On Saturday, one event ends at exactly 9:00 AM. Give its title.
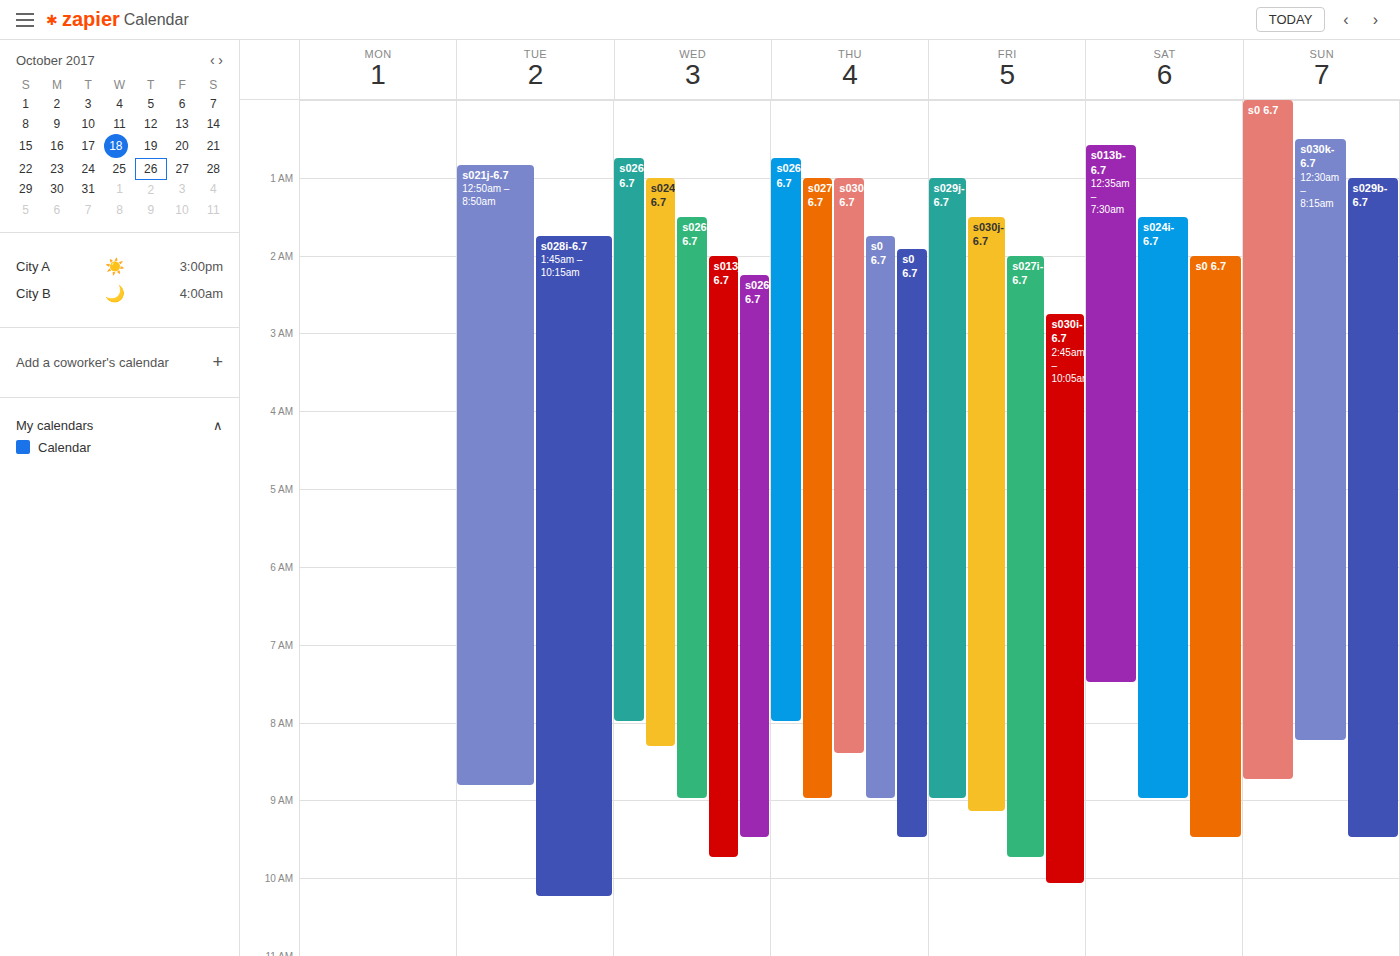
"s024i-6.7"